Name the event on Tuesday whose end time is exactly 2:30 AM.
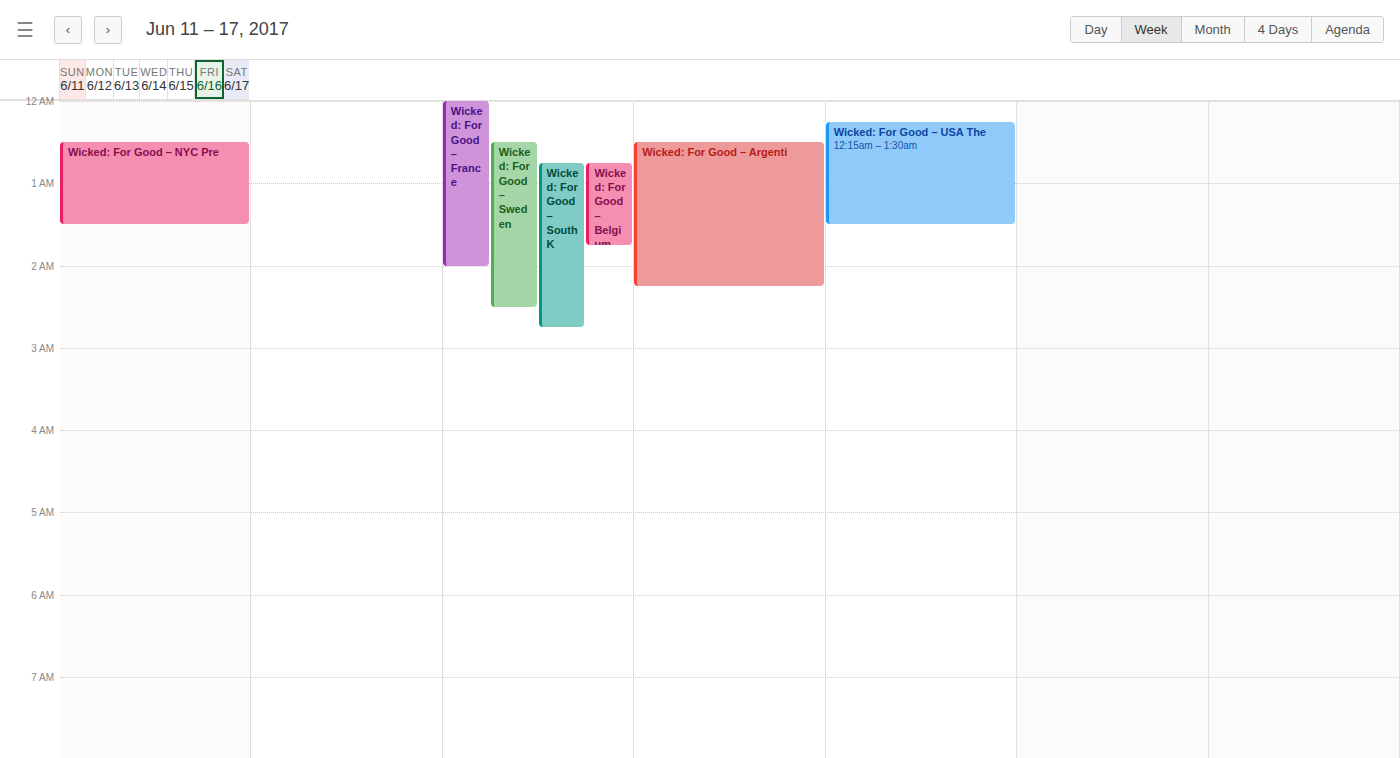
"Wicked: For Good – Sweden"